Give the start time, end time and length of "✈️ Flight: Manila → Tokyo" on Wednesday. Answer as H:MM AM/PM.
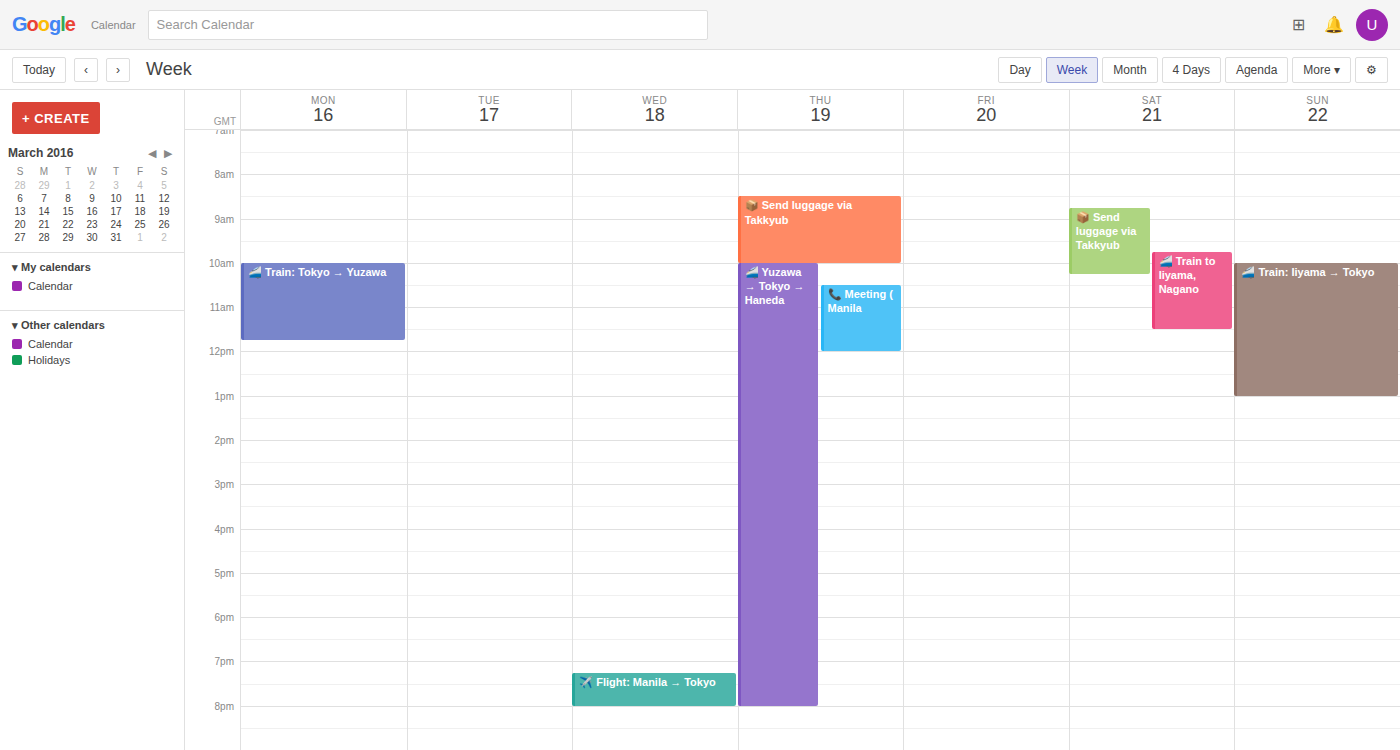
7:15 PM to 8:00 PM, 45 minutes